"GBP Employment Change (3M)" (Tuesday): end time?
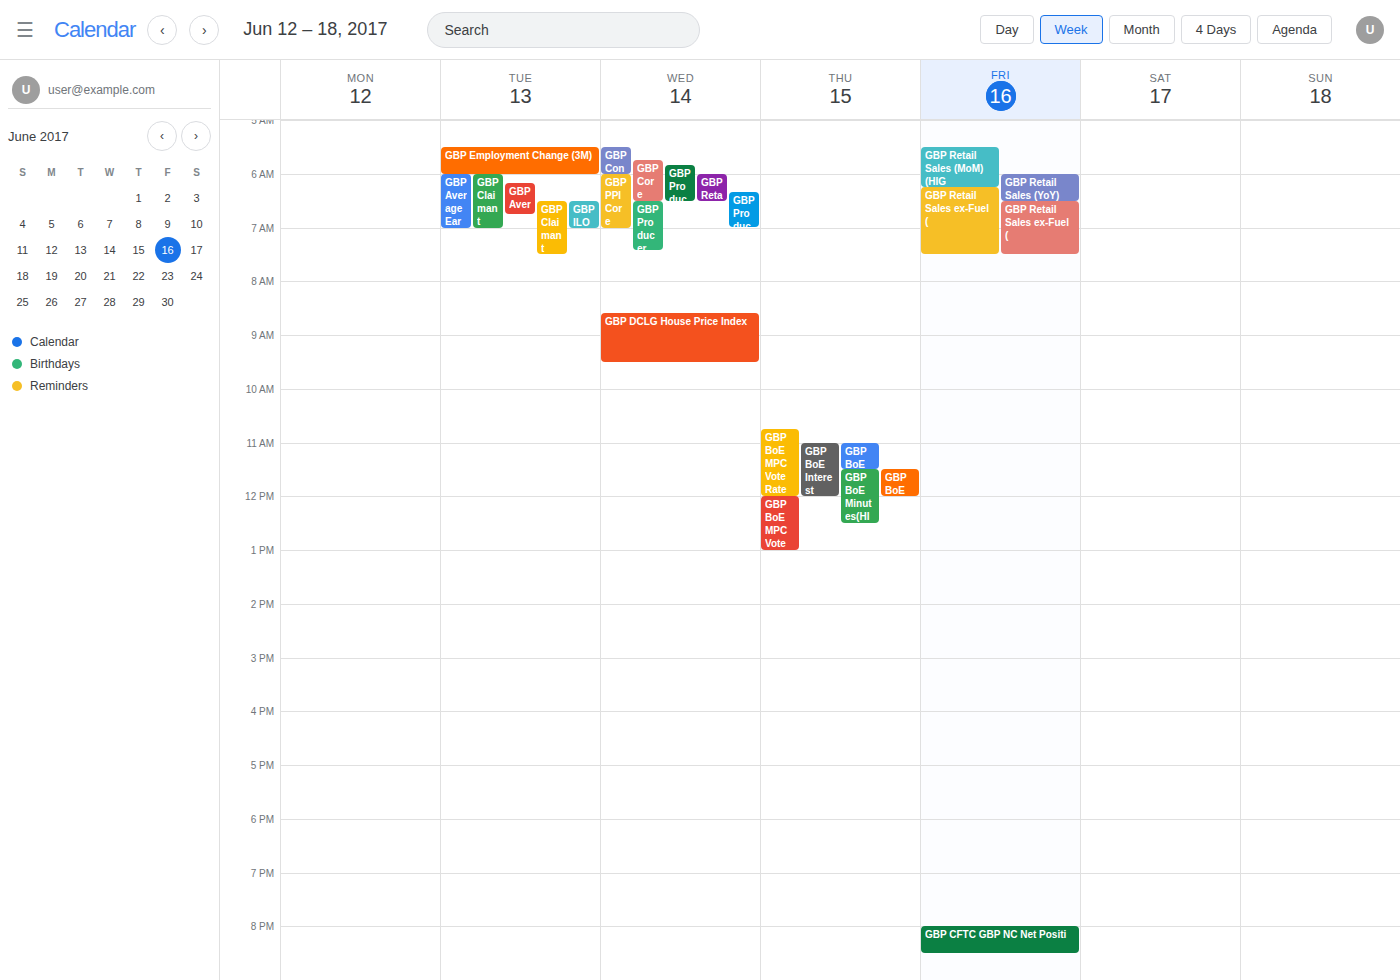
6:00 AM